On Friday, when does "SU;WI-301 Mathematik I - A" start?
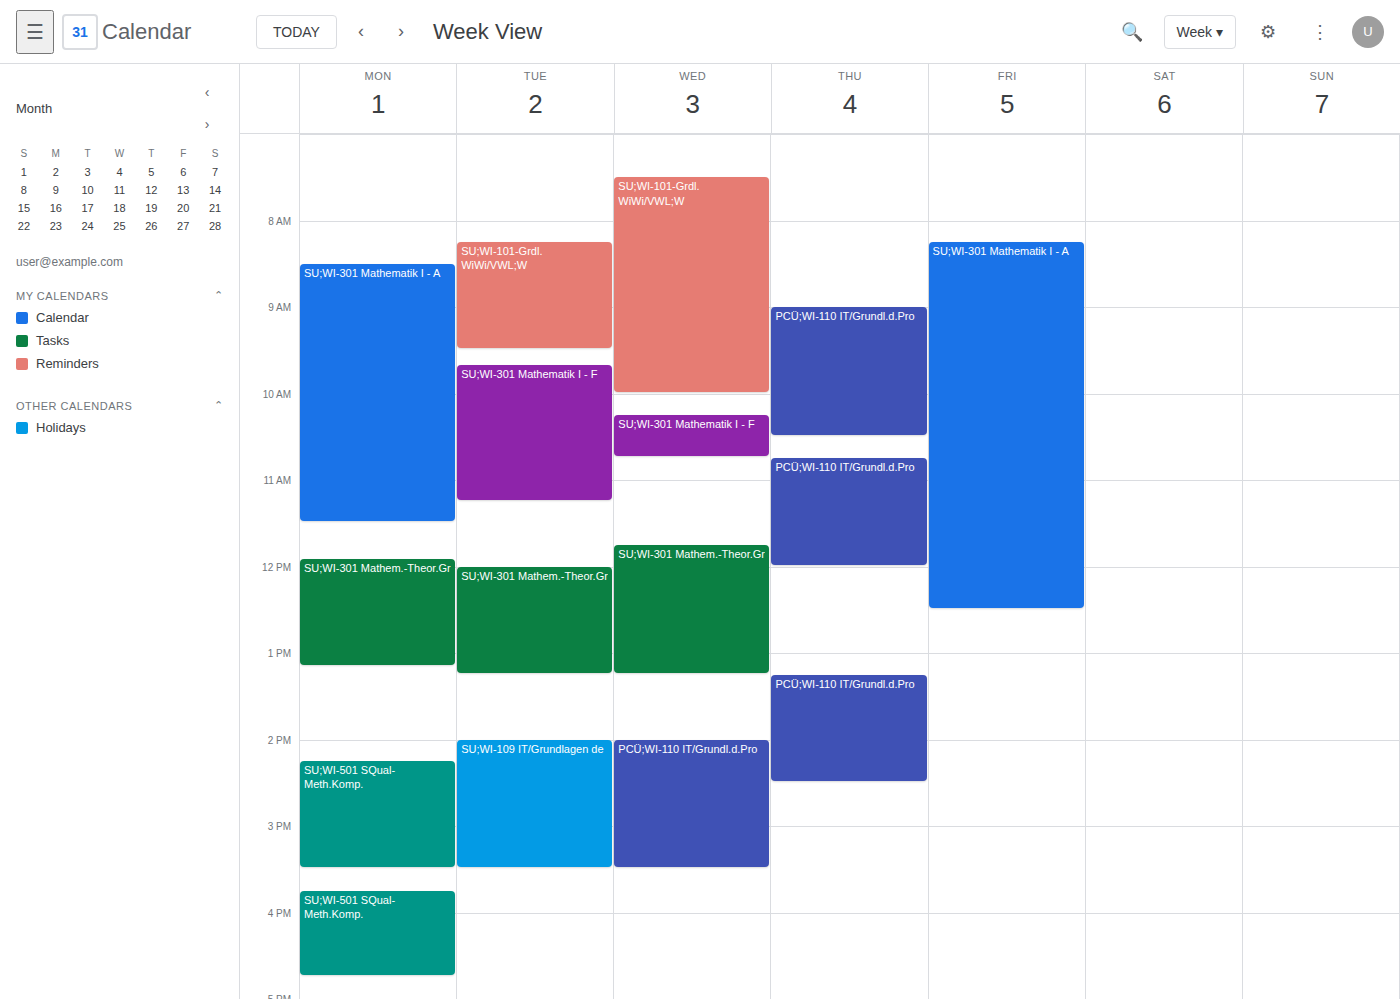
8:15 AM